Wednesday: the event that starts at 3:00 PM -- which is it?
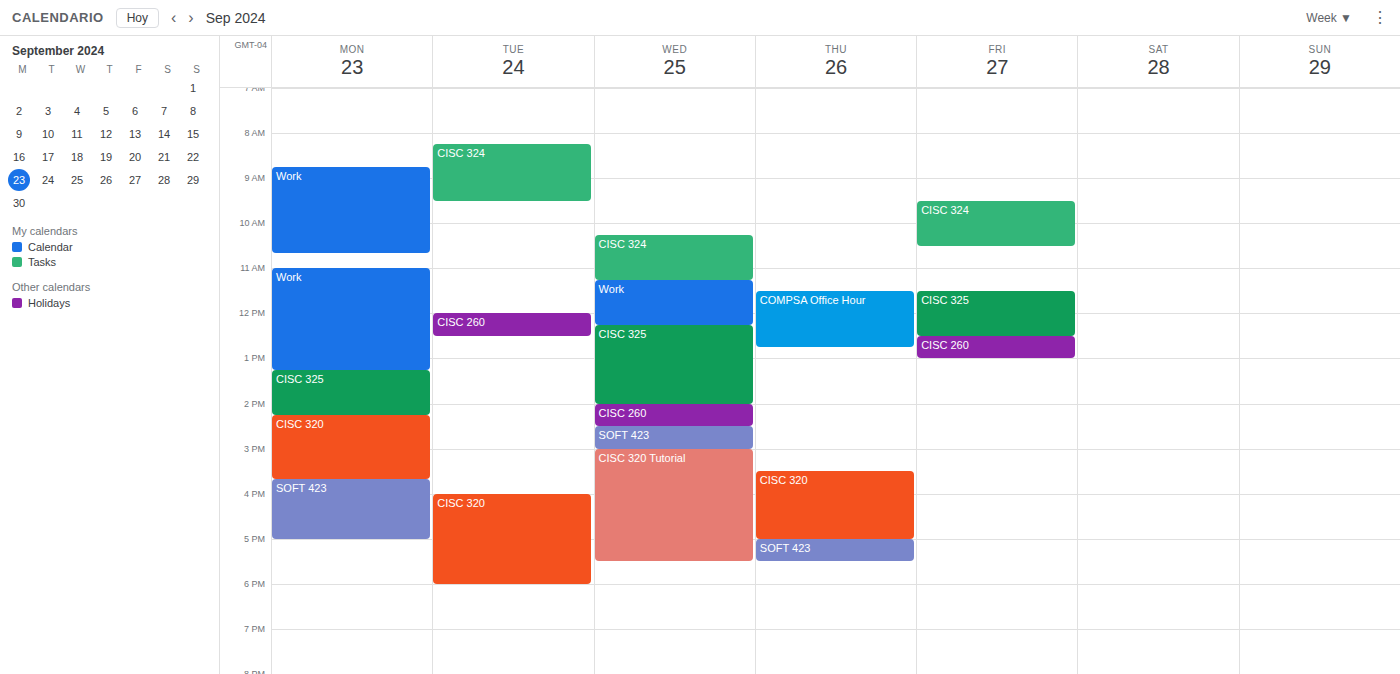
"CISC 320 Tutorial"